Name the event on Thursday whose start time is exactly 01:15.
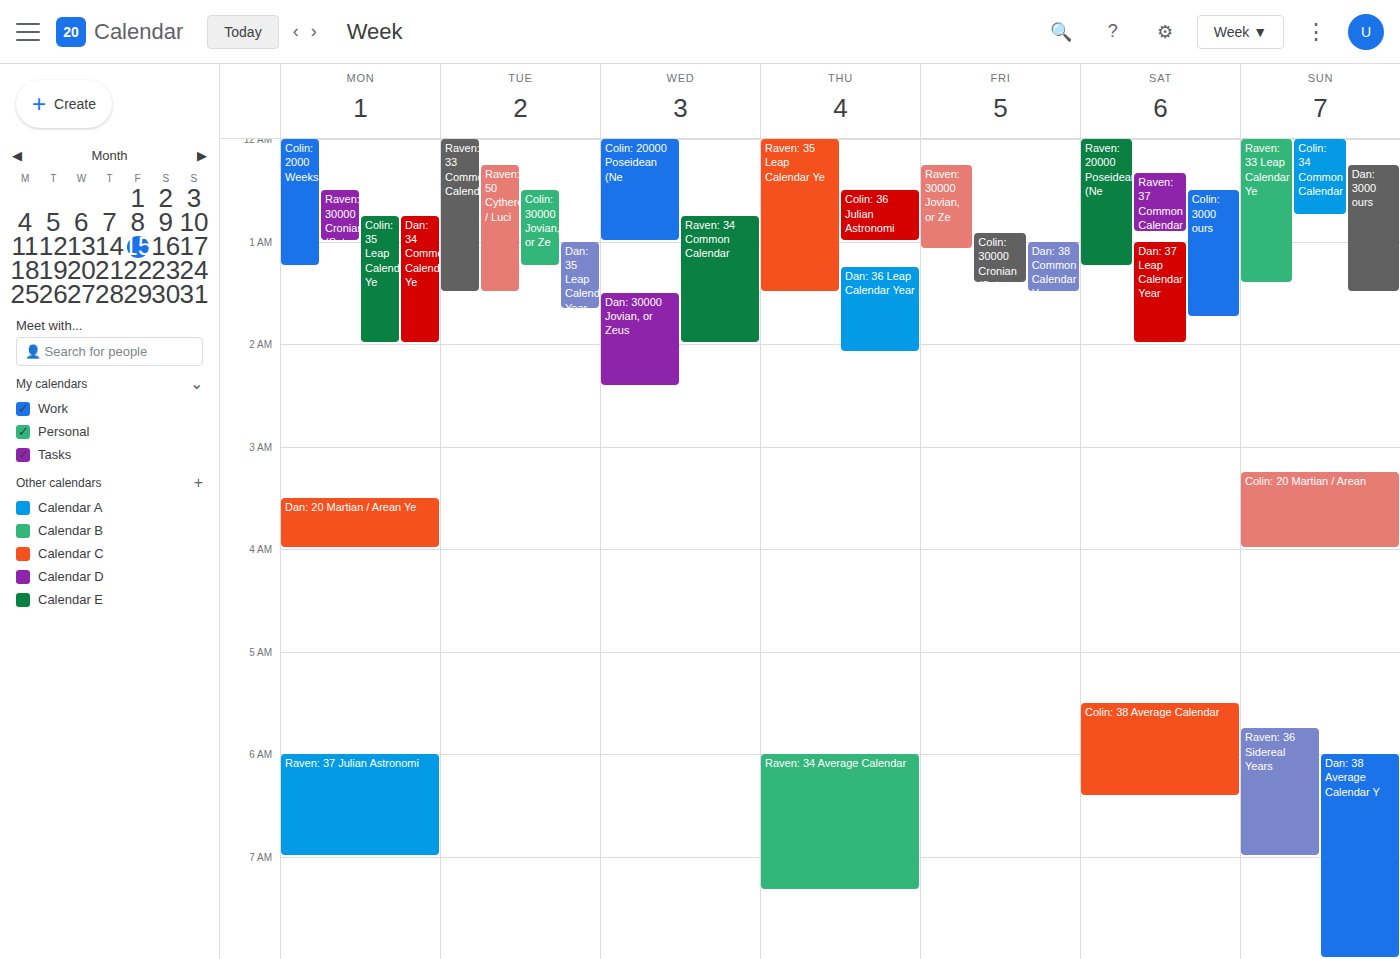
"Dan: 36 Leap Calendar Year"